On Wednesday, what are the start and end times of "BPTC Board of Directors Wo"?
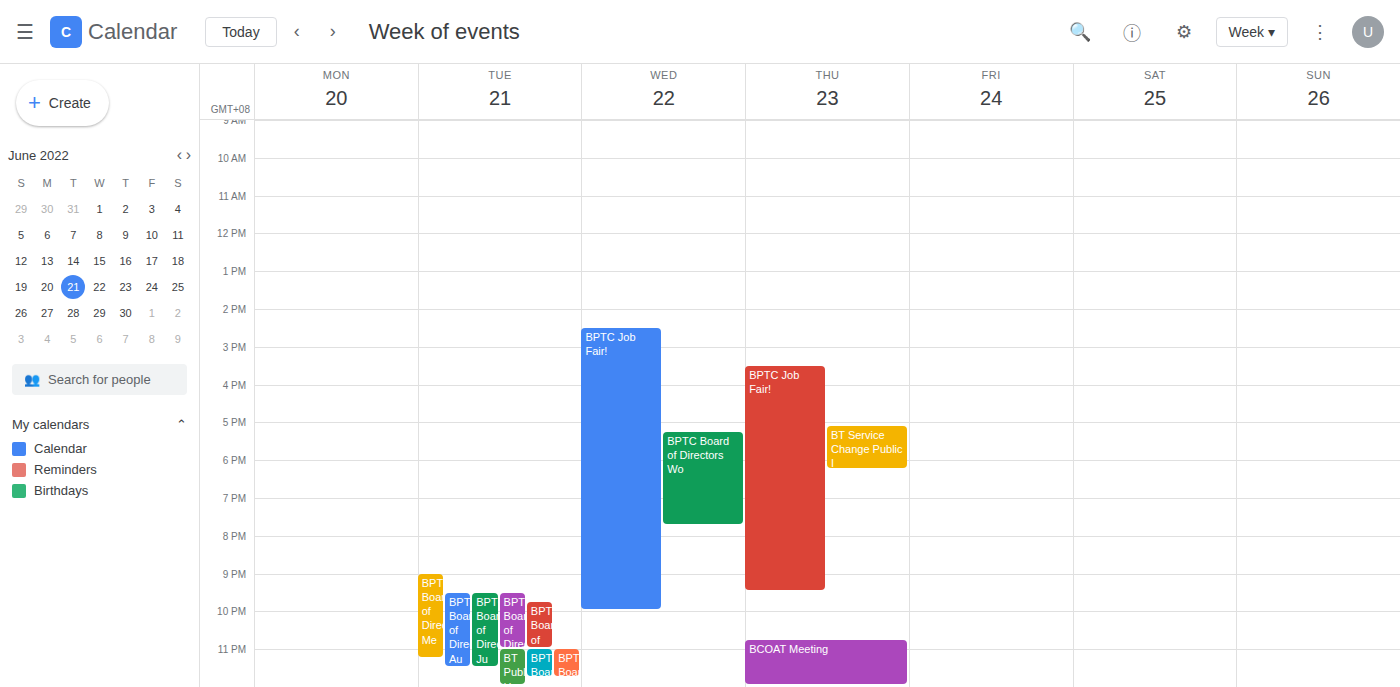
5:15 PM to 7:45 PM